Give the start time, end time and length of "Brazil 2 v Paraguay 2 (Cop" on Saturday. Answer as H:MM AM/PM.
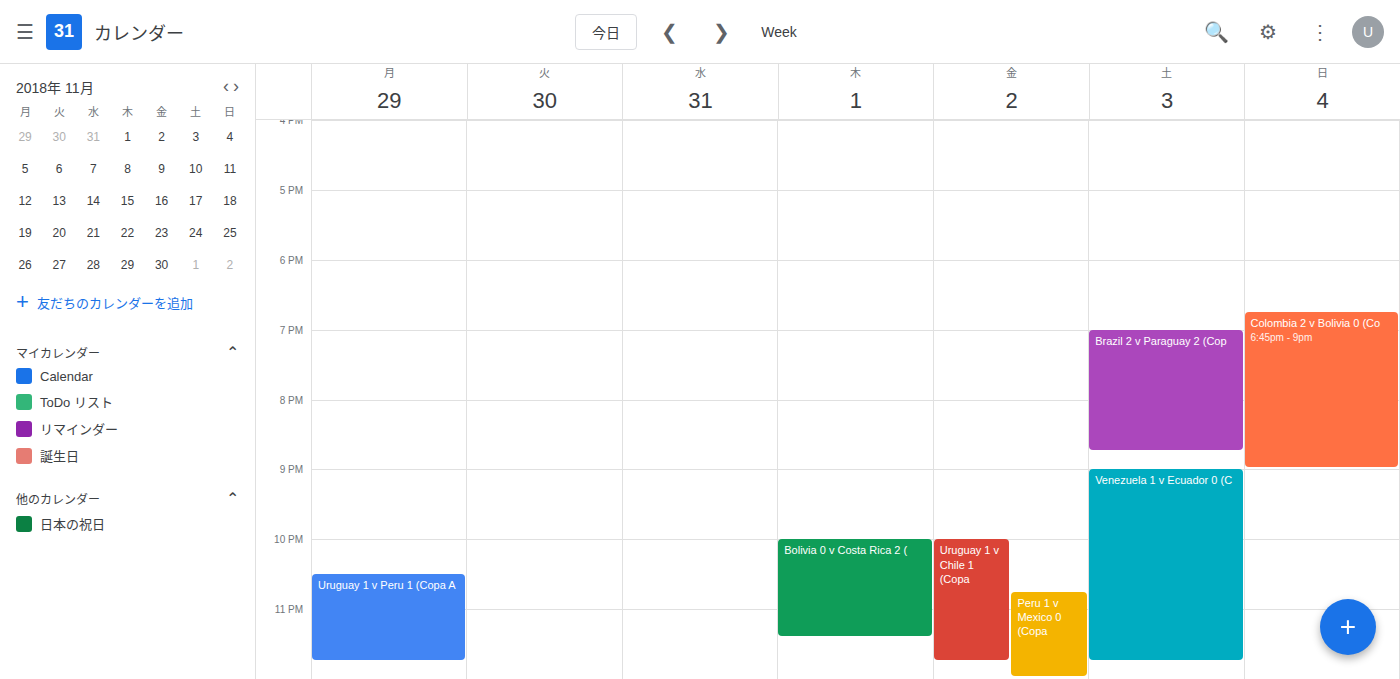
7:00 PM to 8:45 PM, 1 hour 45 minutes